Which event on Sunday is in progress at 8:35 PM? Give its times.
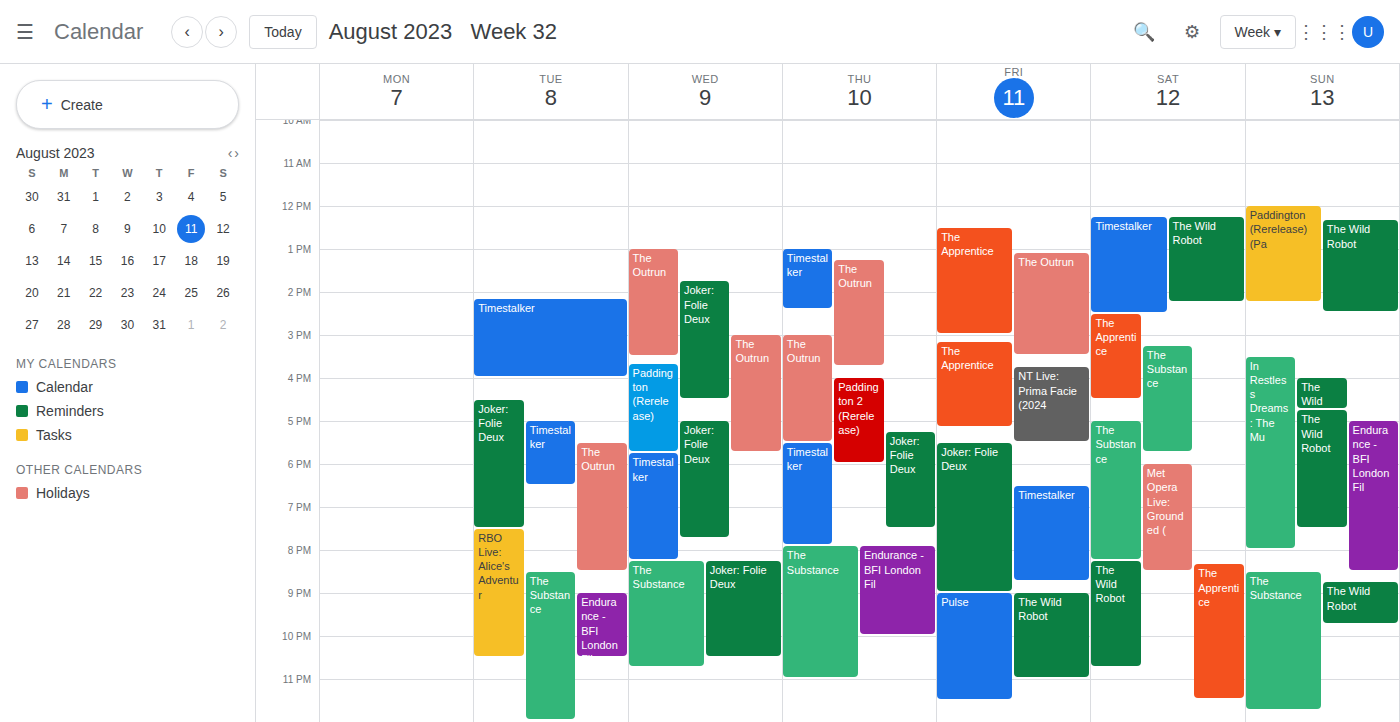
"The Substance", 8:30 PM to 11:45 PM